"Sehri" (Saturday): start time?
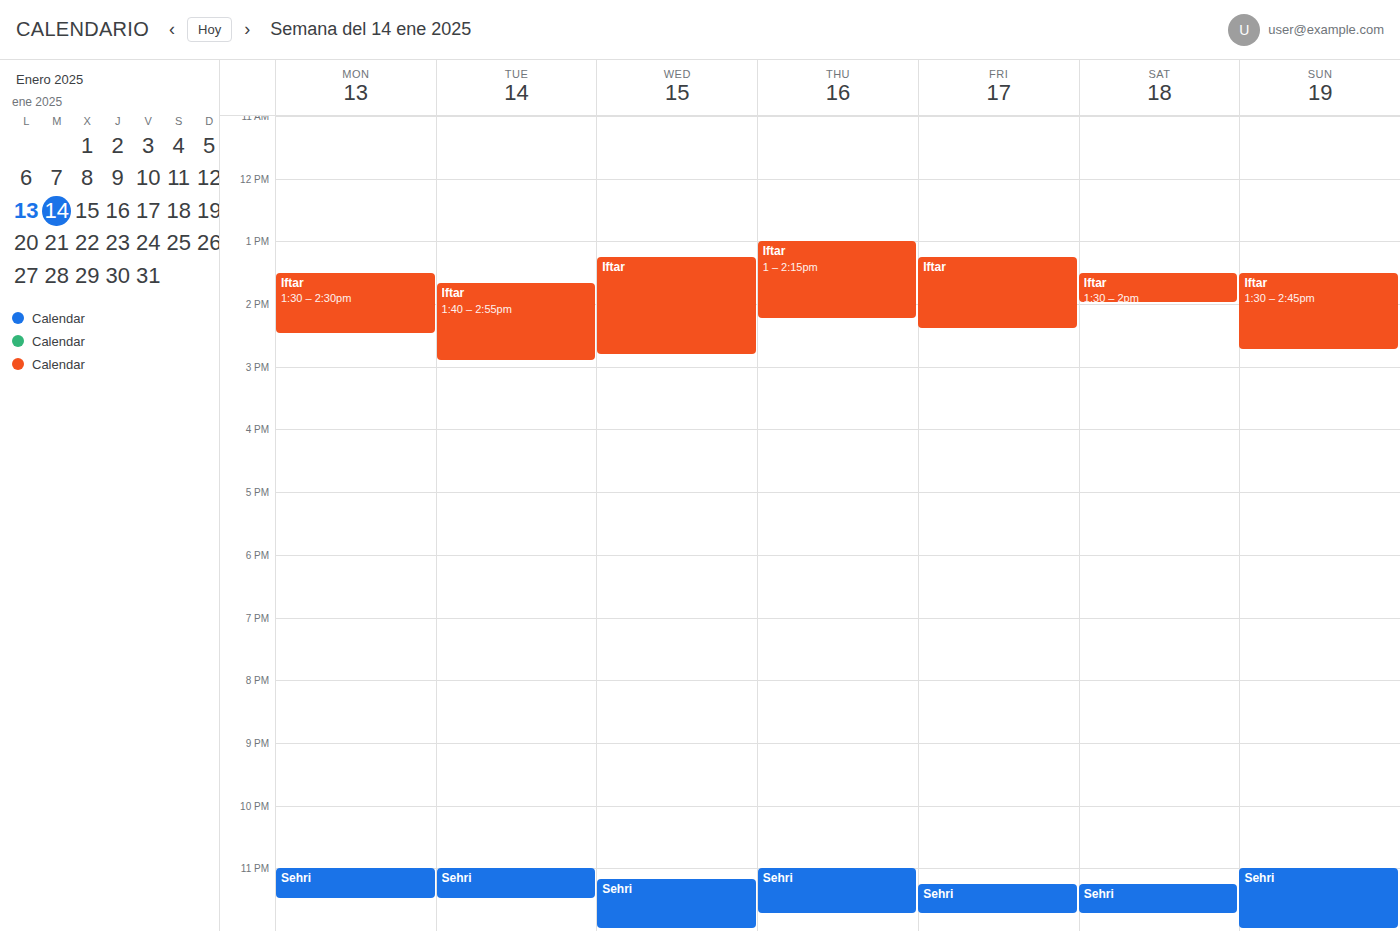
11:15 PM